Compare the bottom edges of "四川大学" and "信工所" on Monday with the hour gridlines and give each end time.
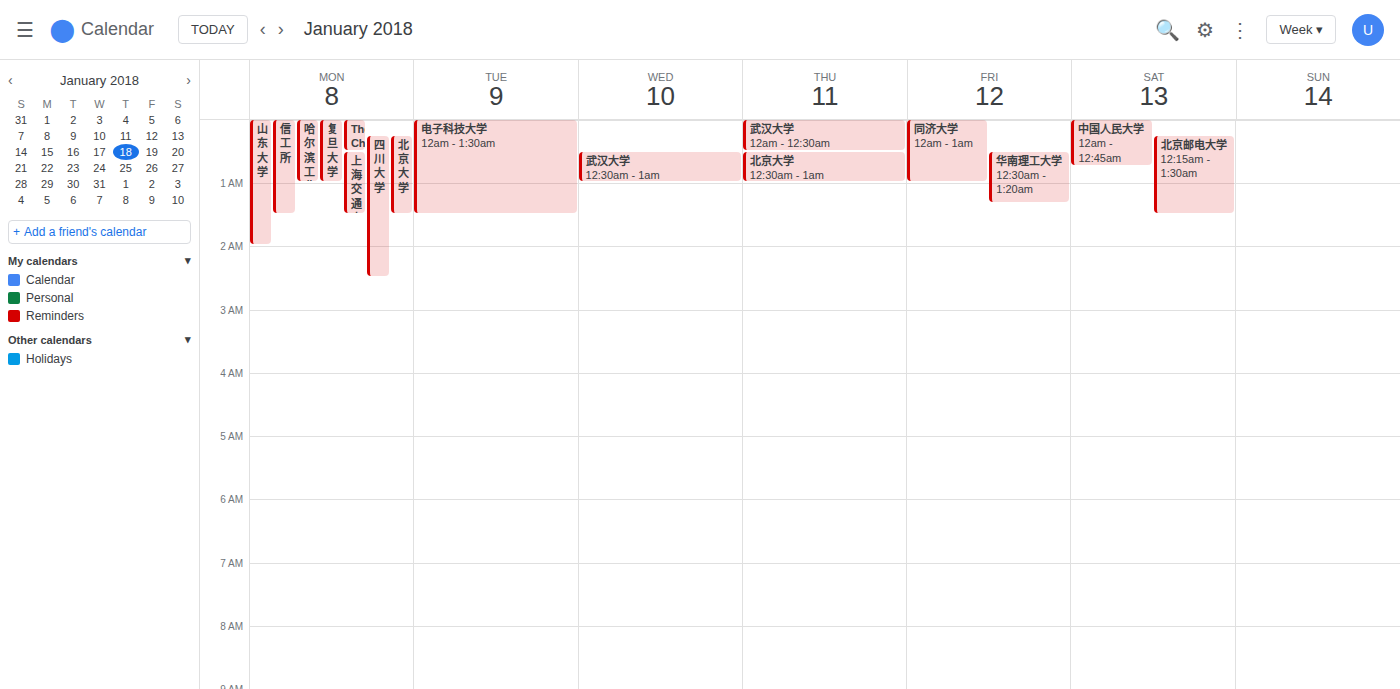
"四川大学": 2:30 AM, halfway between the 2 AM and 3 AM lines. "信工所": 1:30 AM, halfway between the 1 AM and 2 AM lines.